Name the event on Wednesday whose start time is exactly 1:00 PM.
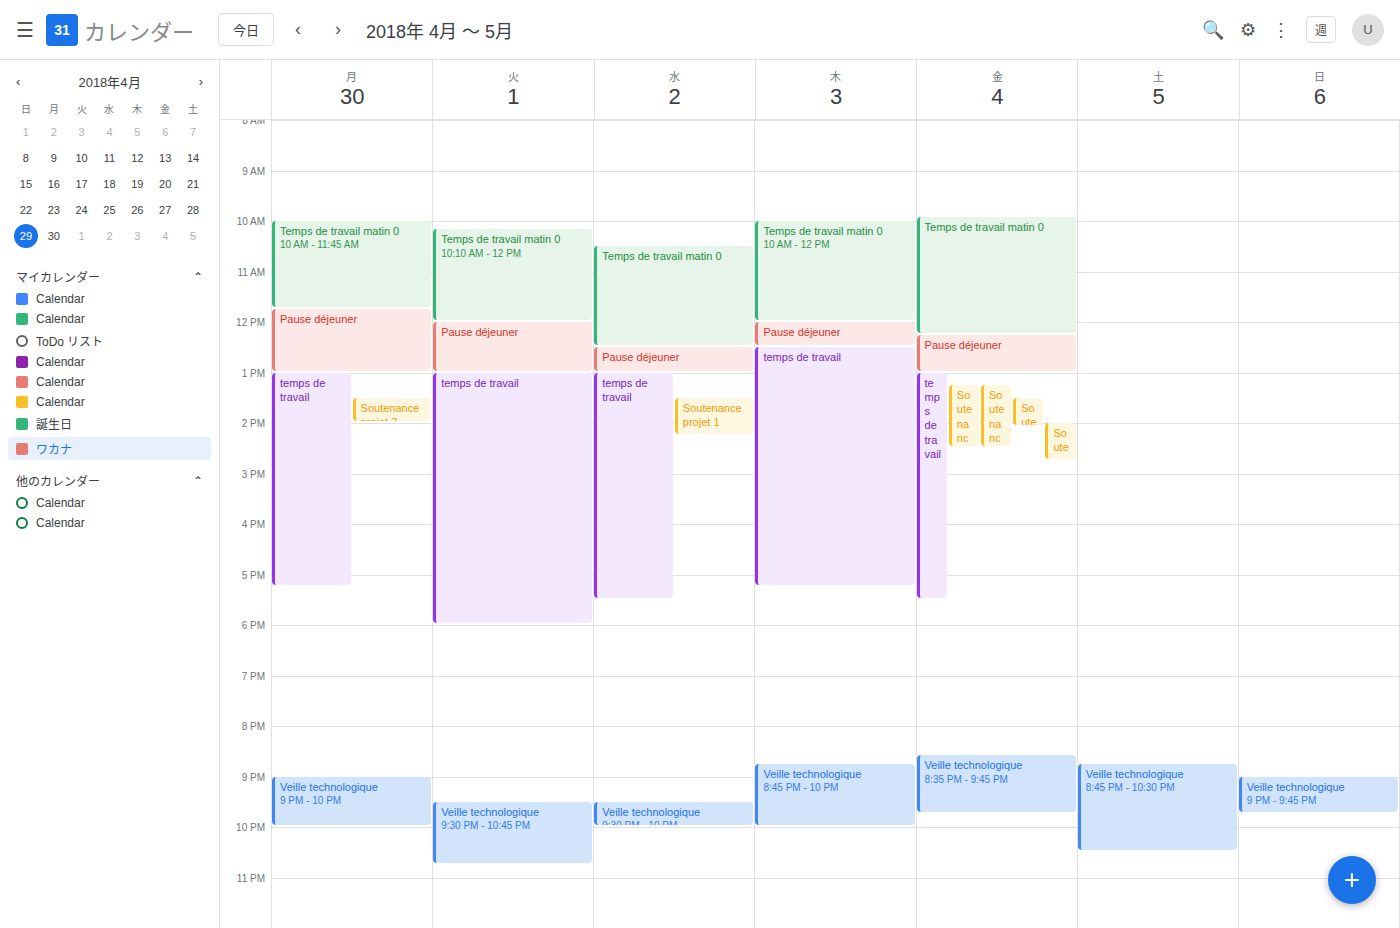
"temps de travail"